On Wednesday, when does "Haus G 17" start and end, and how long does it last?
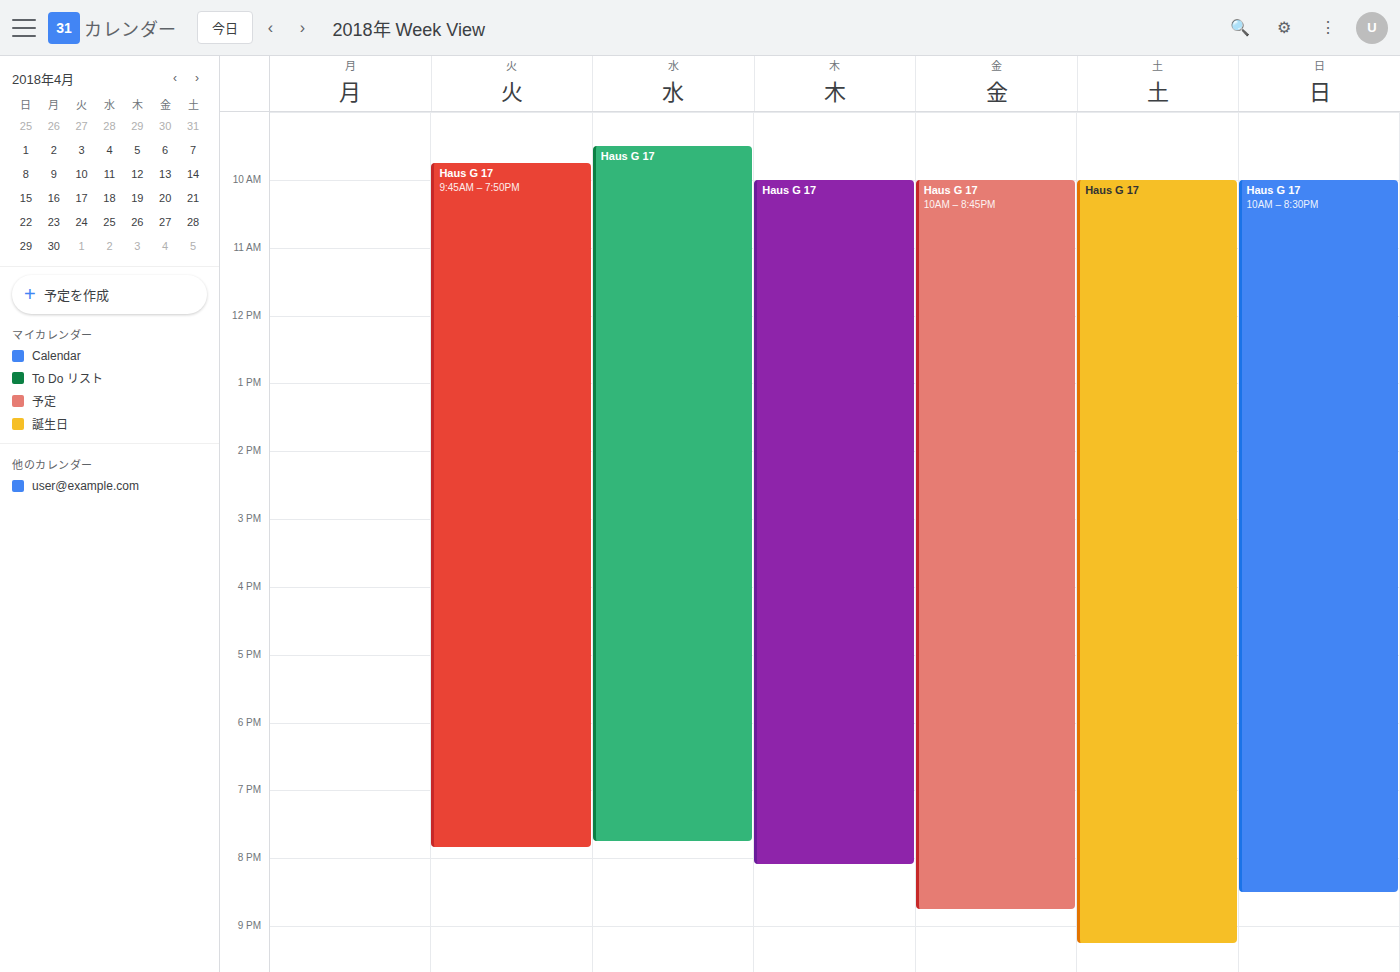
9:30 AM to 7:45 PM, 10 hours 15 minutes